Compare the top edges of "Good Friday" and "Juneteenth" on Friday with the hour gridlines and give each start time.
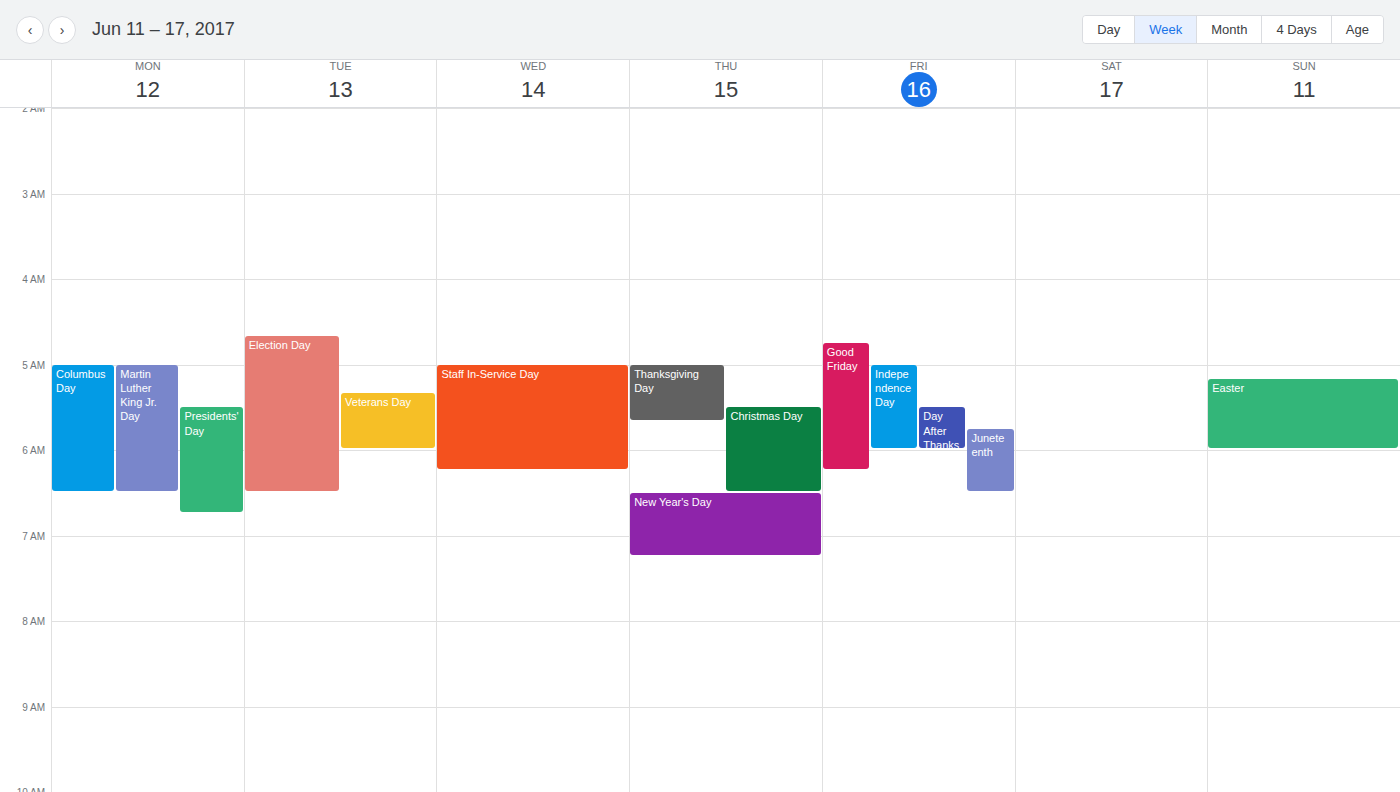
"Good Friday": 4:45 AM, neither: three quarters of the way from the 4 AM line to the 5 AM line. "Juneteenth": 5:45 AM, neither: three quarters of the way from the 5 AM line to the 6 AM line.